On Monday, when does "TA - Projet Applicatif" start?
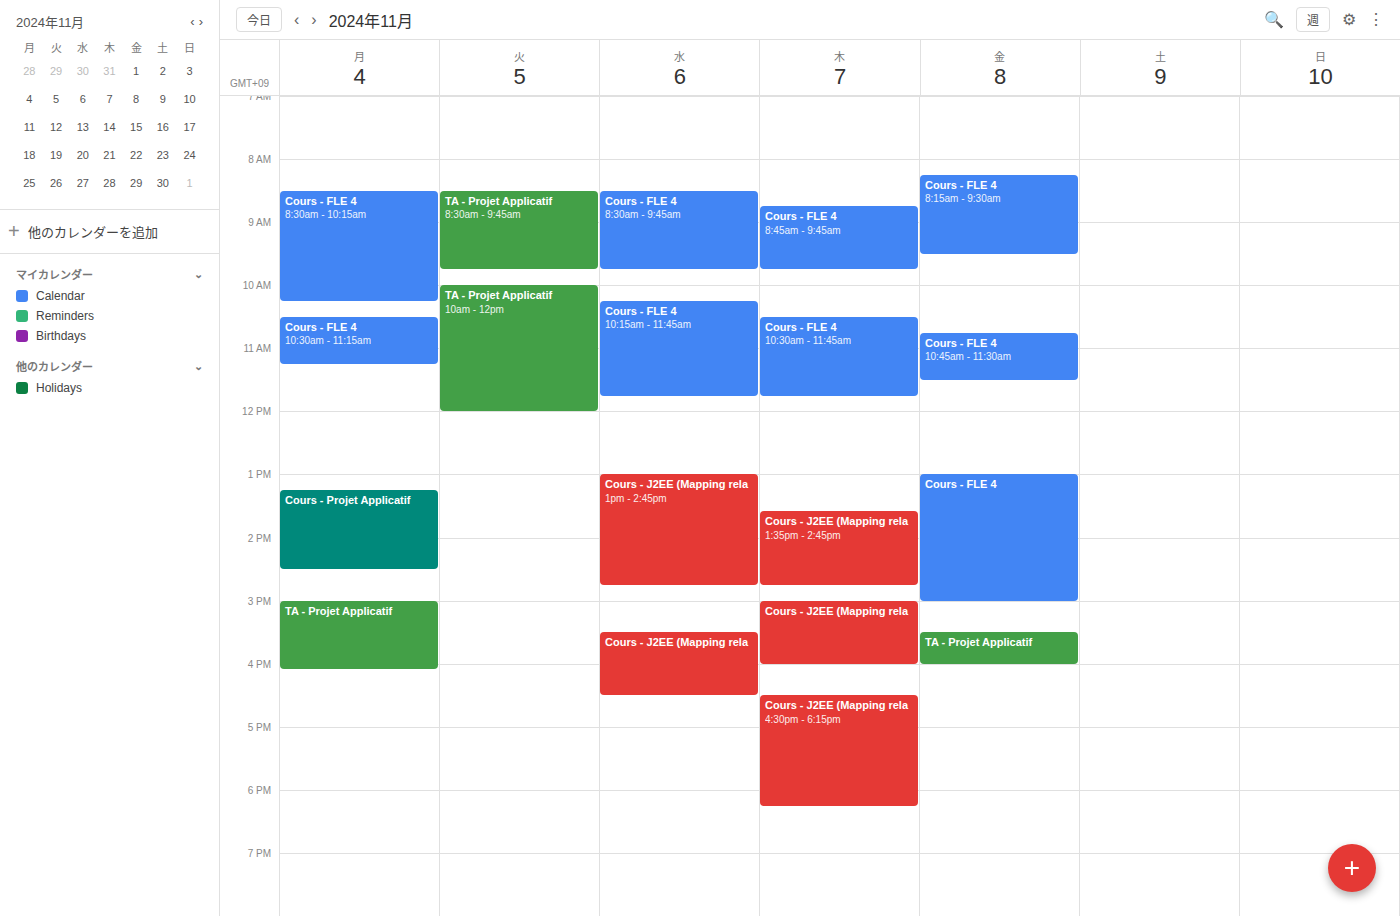
15:00